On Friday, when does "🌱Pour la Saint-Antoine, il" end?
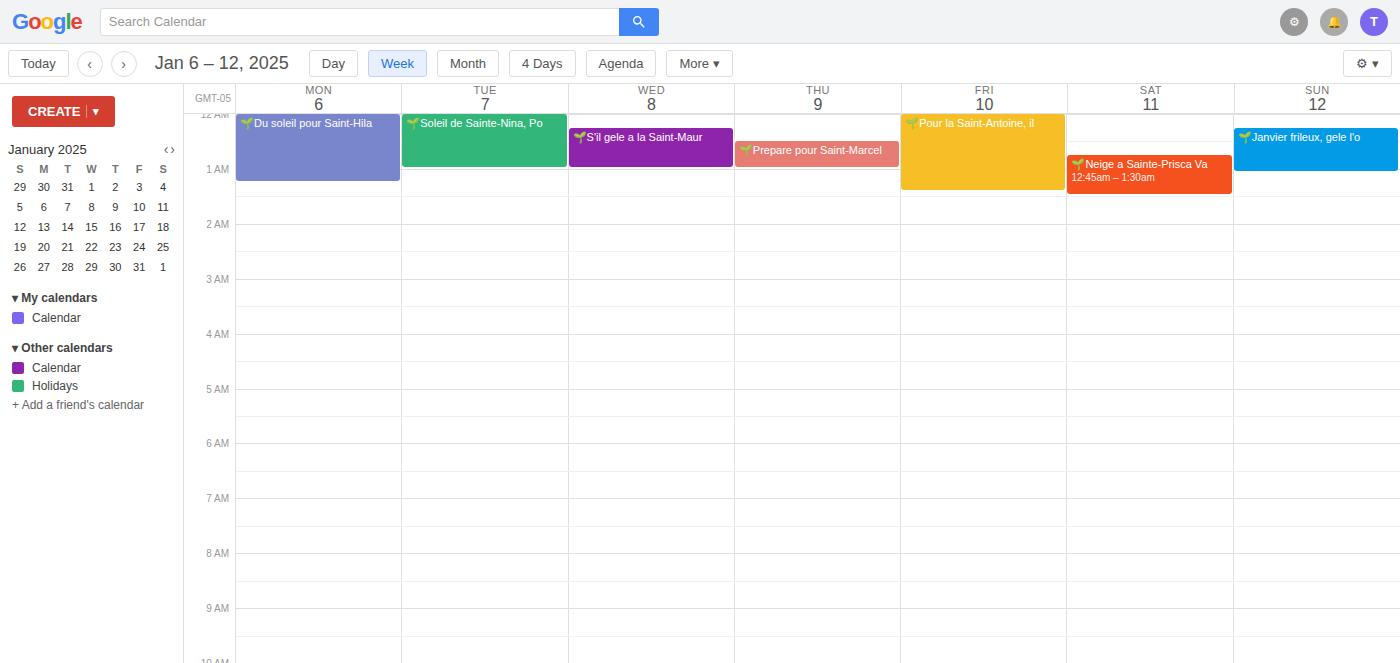
1:25 AM